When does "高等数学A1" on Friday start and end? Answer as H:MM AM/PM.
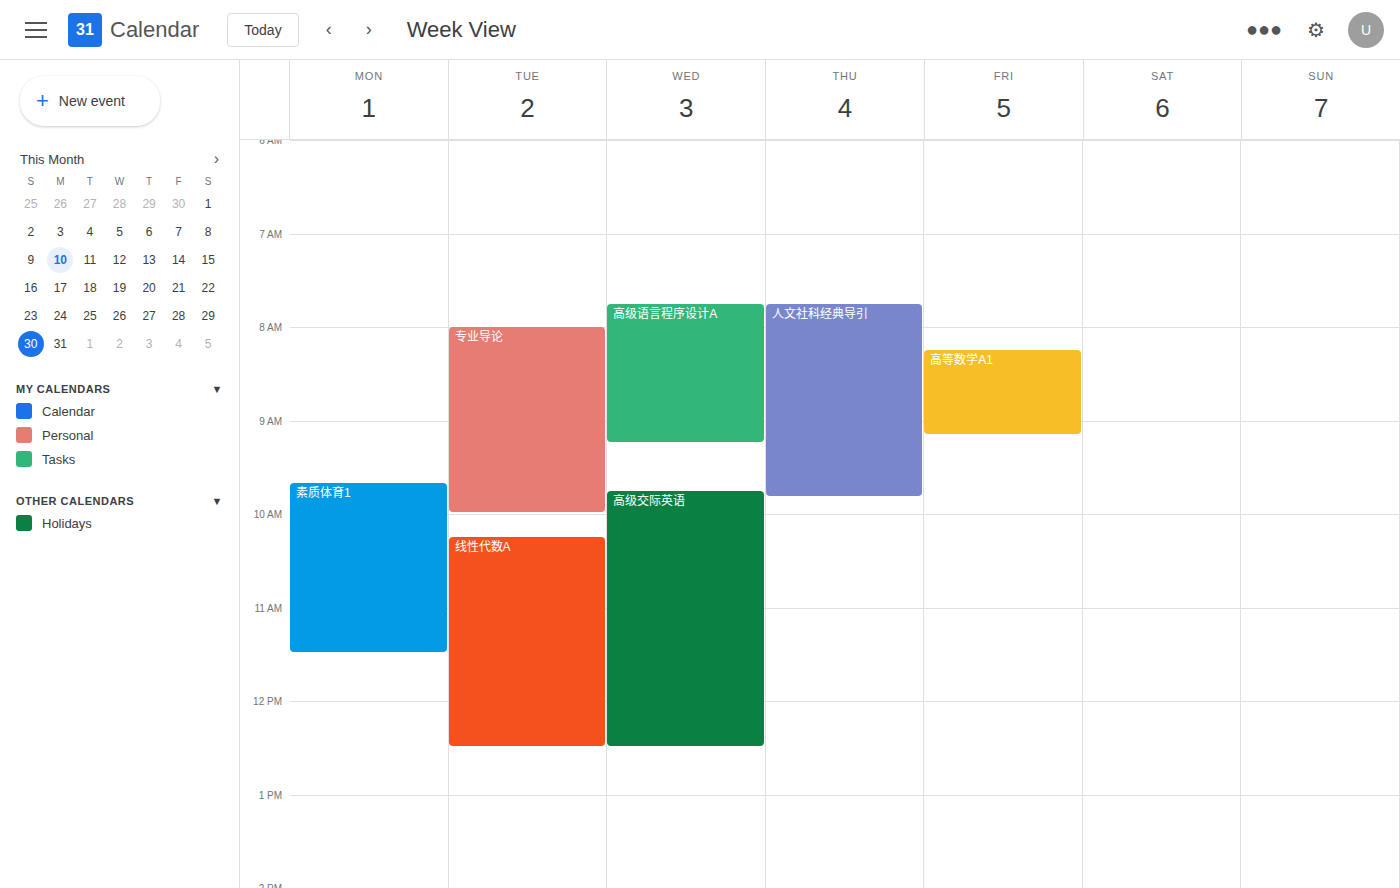
8:15 AM to 9:10 AM